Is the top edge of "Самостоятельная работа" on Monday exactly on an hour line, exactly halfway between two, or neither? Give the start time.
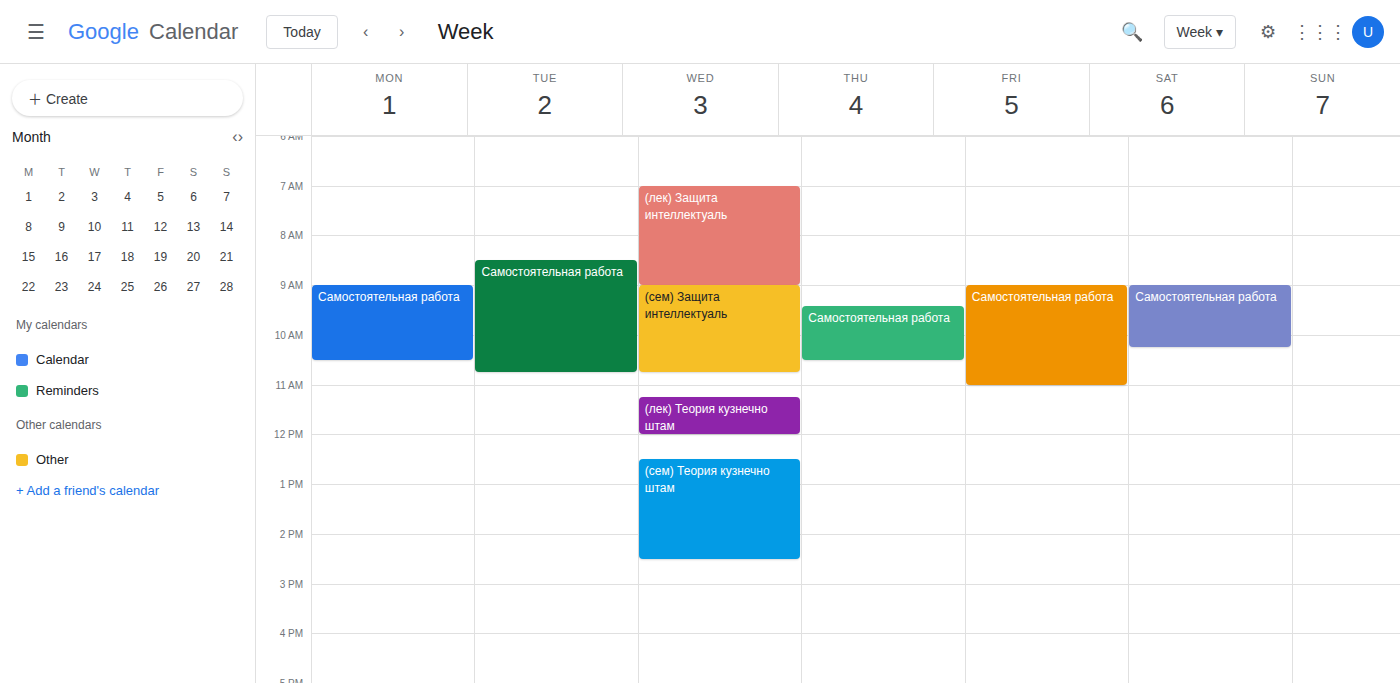
9:00 AM -- exactly on the 9 AM line.